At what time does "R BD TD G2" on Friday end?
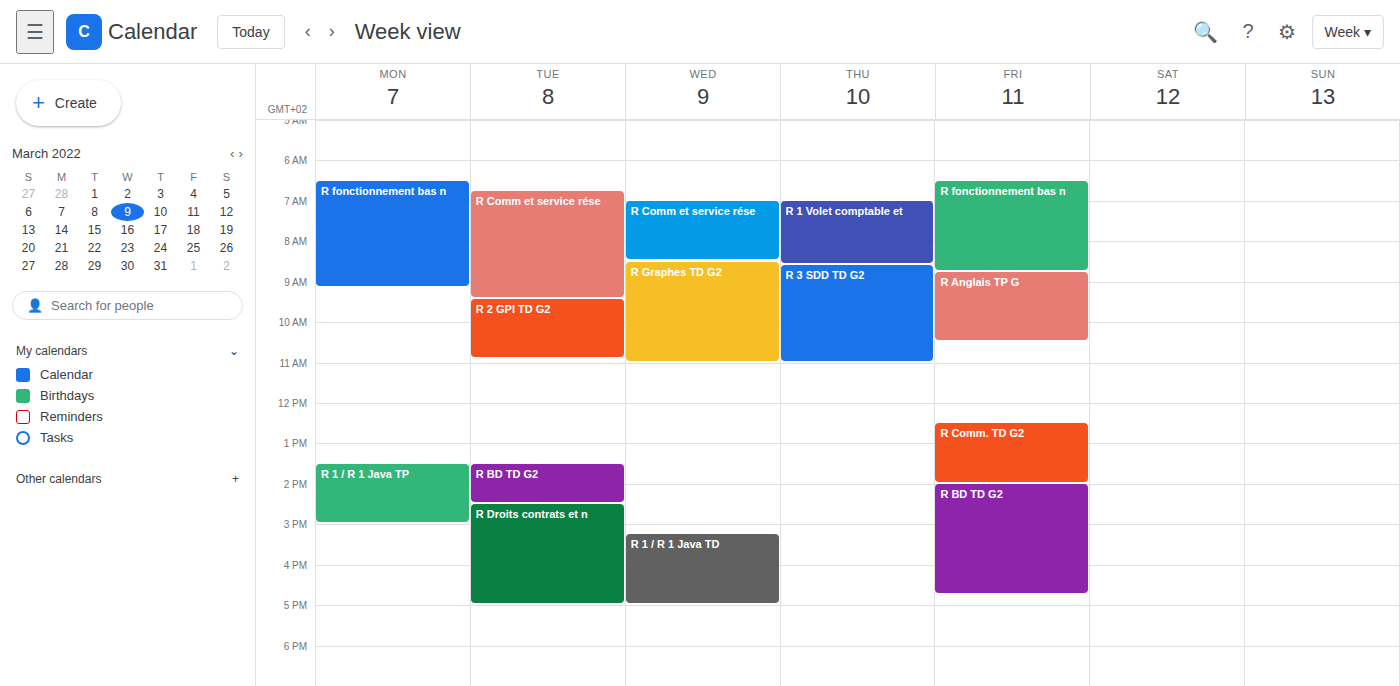
4:45 PM